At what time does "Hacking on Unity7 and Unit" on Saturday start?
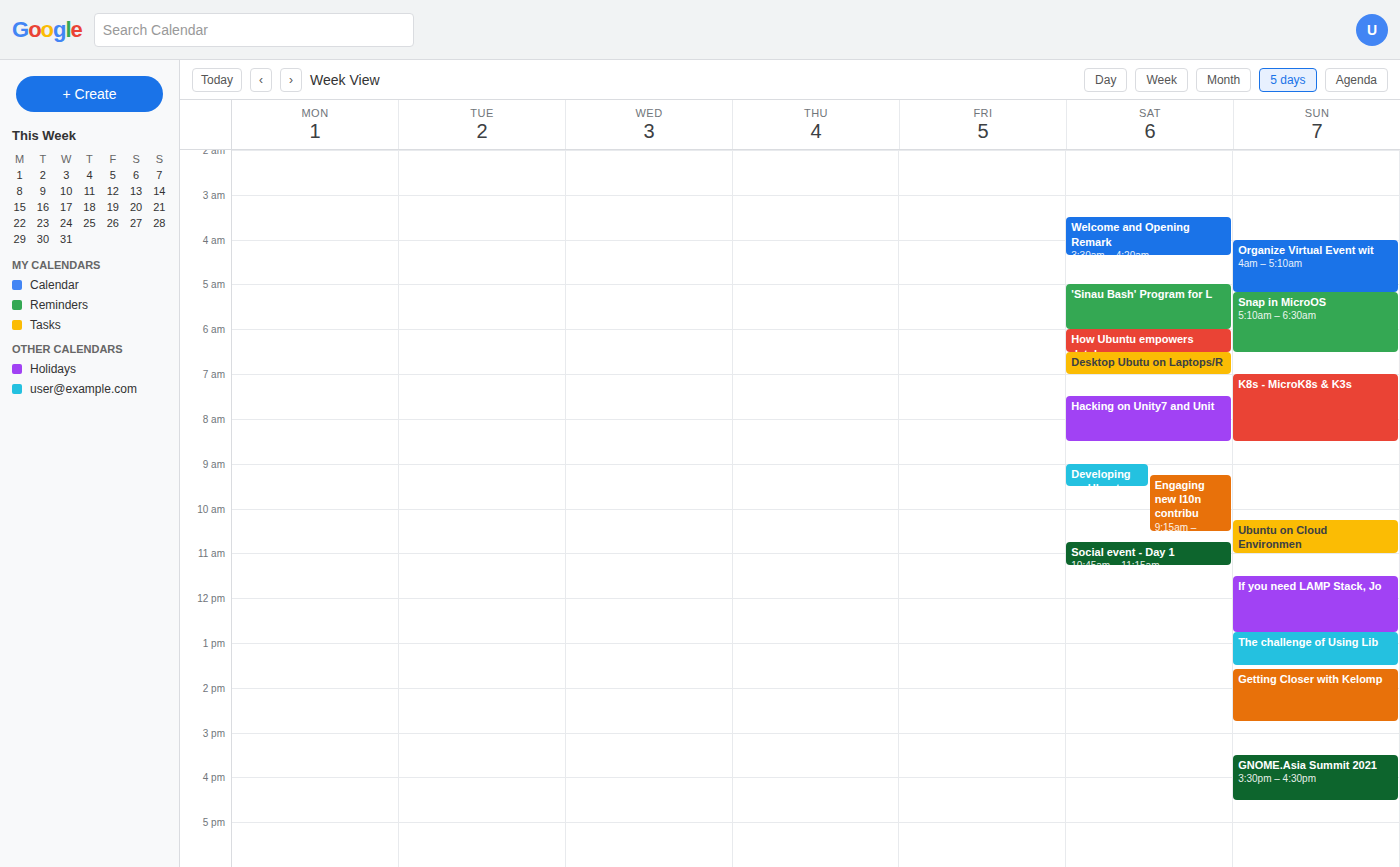
7:30 AM